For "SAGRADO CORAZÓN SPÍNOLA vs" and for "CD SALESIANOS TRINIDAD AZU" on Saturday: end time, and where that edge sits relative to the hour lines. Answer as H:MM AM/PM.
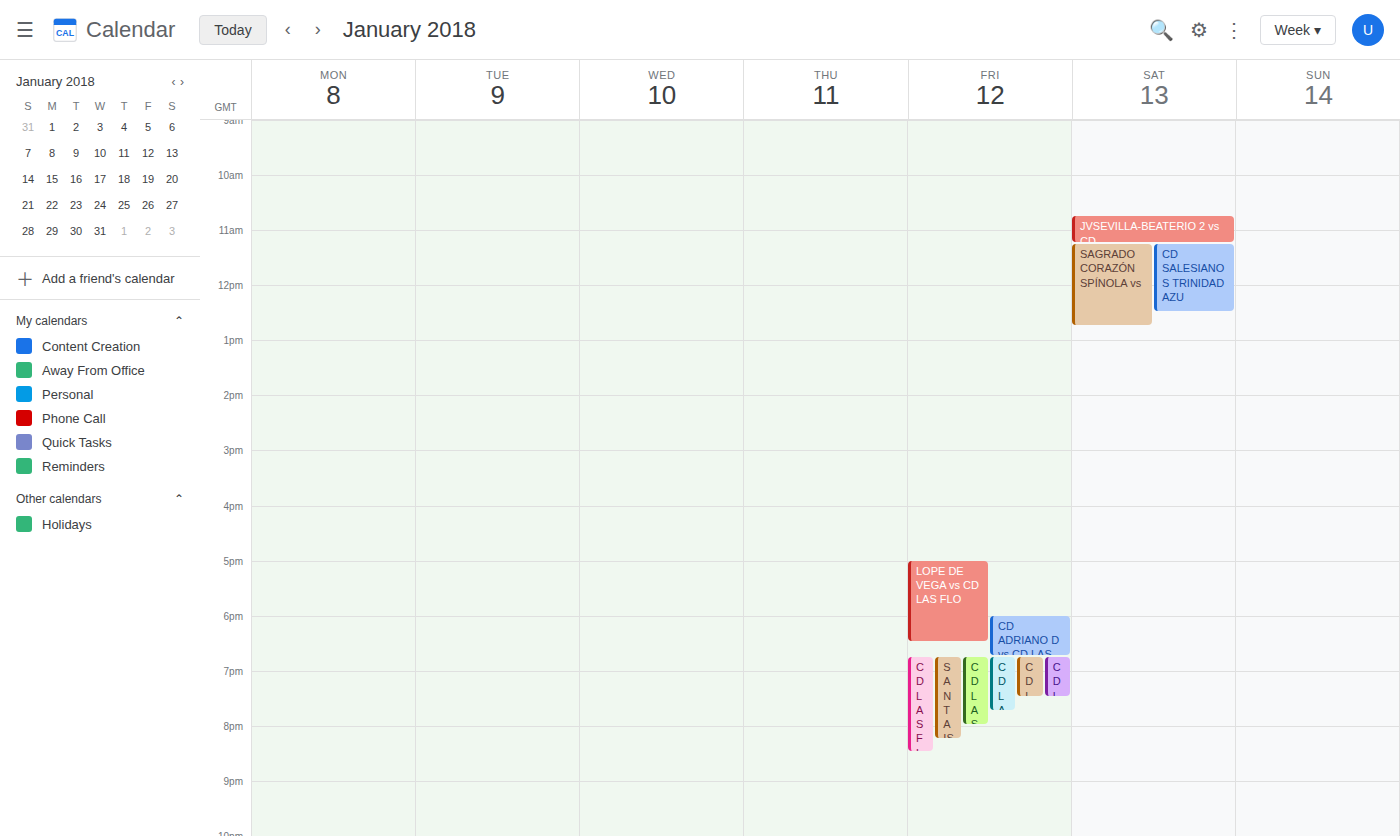
"SAGRADO CORAZÓN SPÍNOLA vs": 12:45 PM, neither: three quarters of the way from the 12 PM line to the 1 PM line. "CD SALESIANOS TRINIDAD AZU": 12:30 PM, halfway between the 12 PM and 1 PM lines.